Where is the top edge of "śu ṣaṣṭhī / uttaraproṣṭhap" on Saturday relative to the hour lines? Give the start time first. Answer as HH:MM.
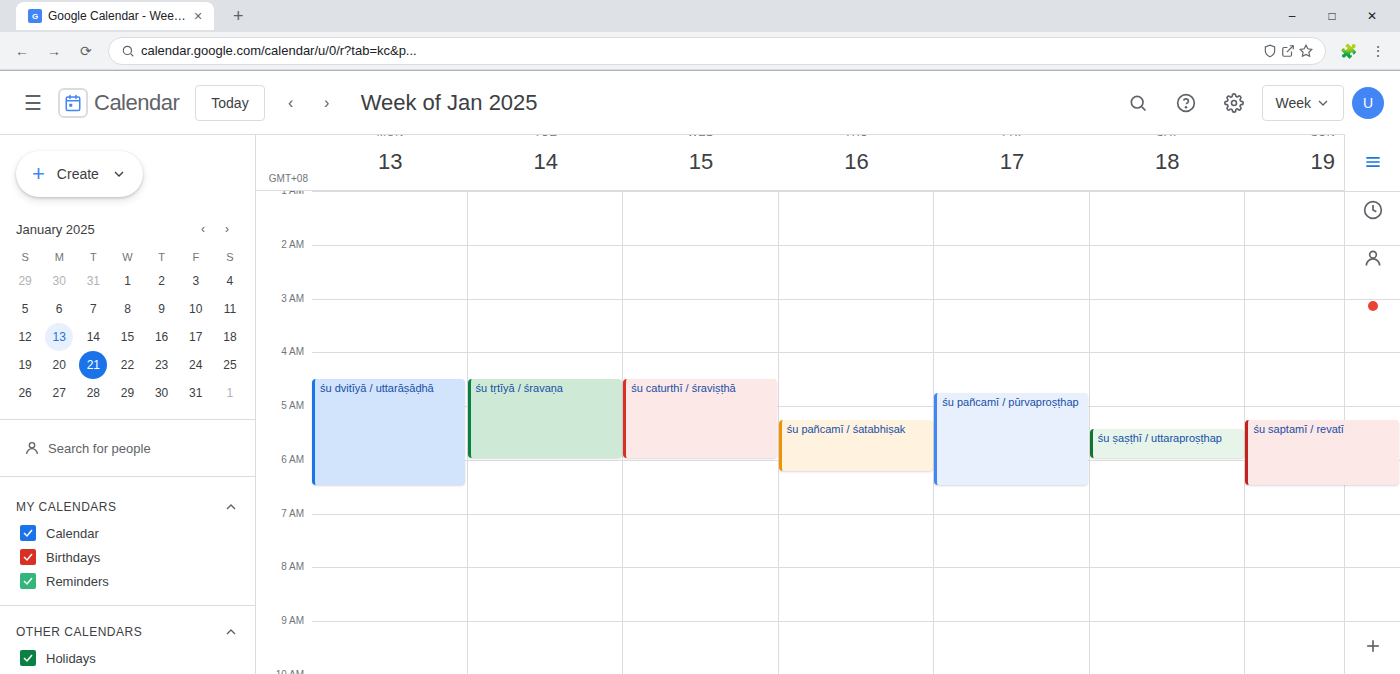
05:25 -- neither: 25 minutes below the 05:00 line and 35 minutes above the 06:00 line.